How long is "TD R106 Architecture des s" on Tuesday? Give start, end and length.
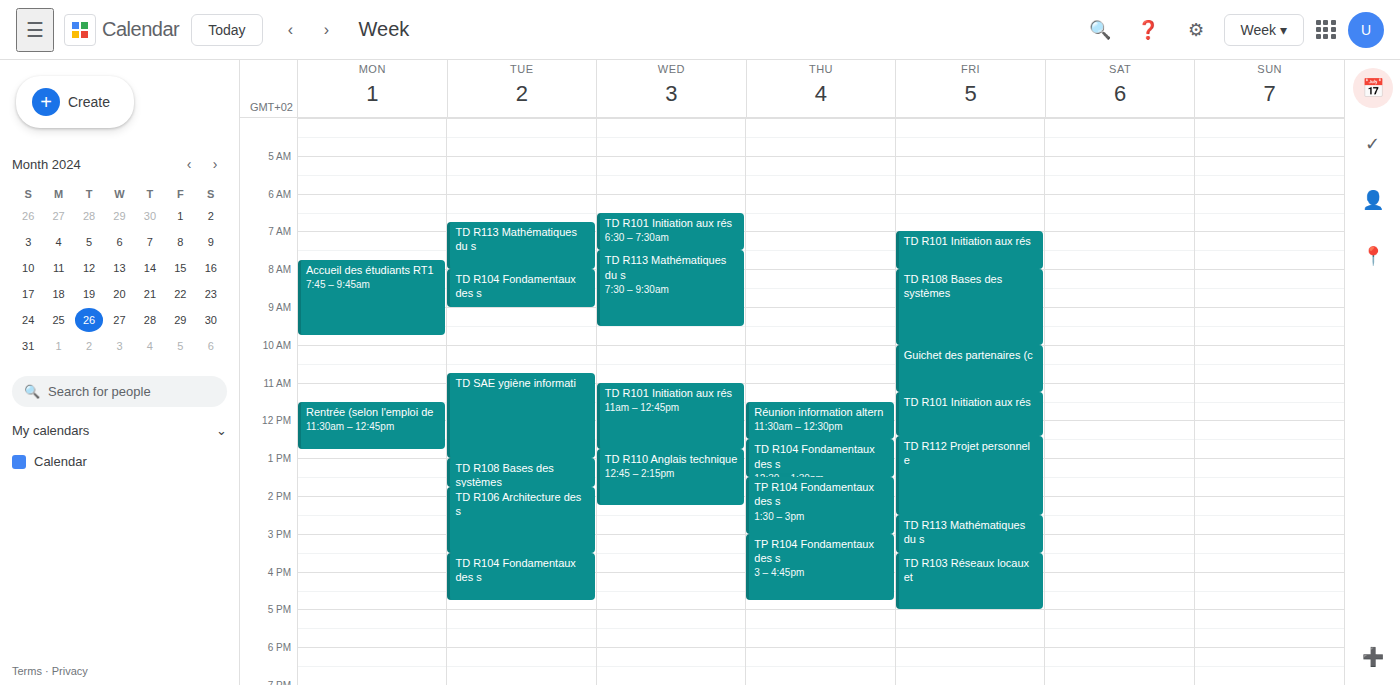
13:45 to 15:30, 1 hour 45 minutes